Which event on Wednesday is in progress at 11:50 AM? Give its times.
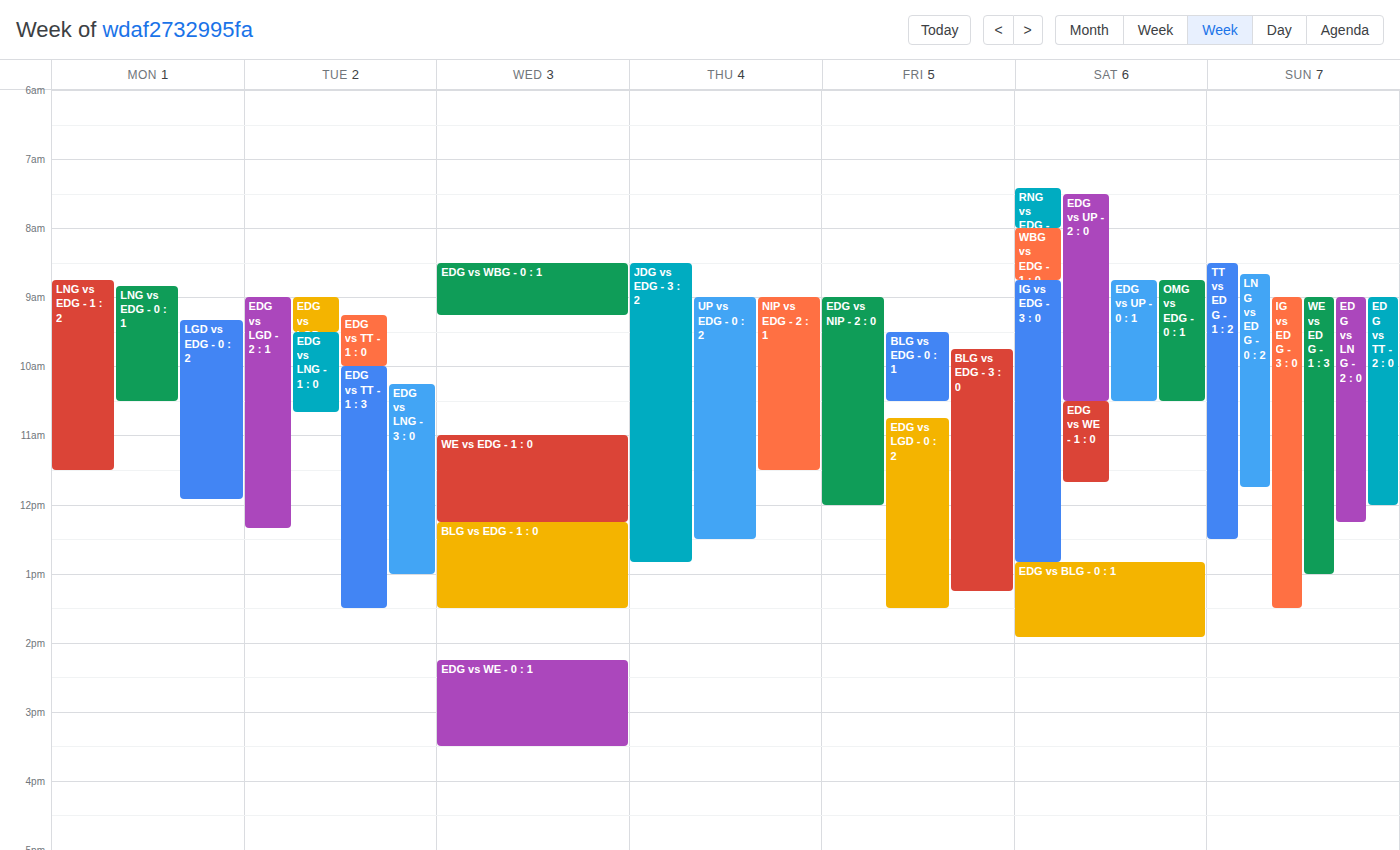
"WE vs EDG - 1 : 0", 11:00 AM to 12:15 PM